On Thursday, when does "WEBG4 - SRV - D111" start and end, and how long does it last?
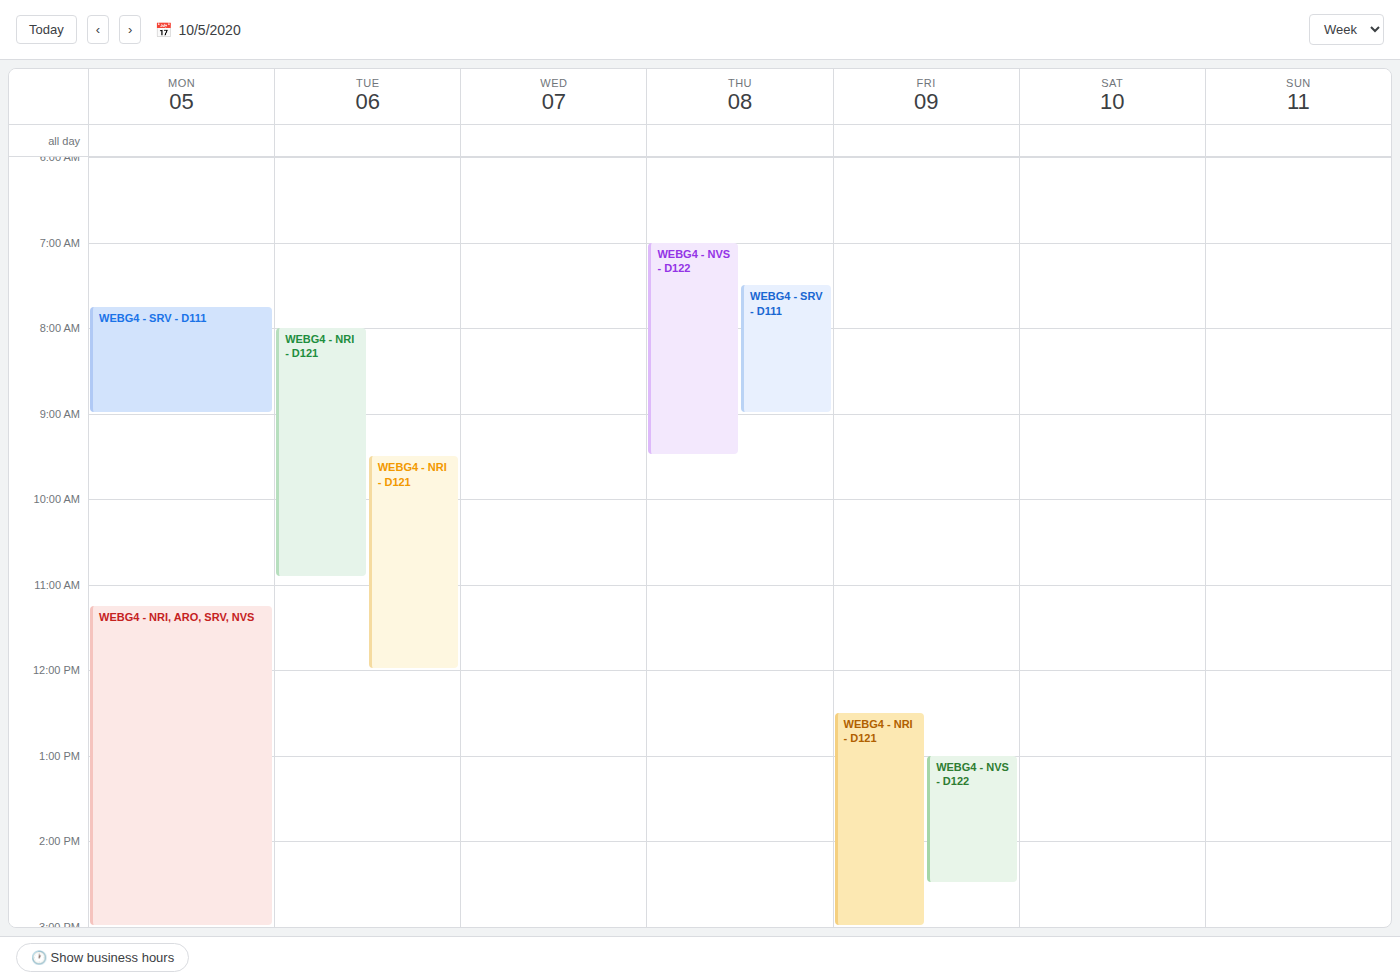
7:30 AM to 9:00 AM, 1 hour 30 minutes